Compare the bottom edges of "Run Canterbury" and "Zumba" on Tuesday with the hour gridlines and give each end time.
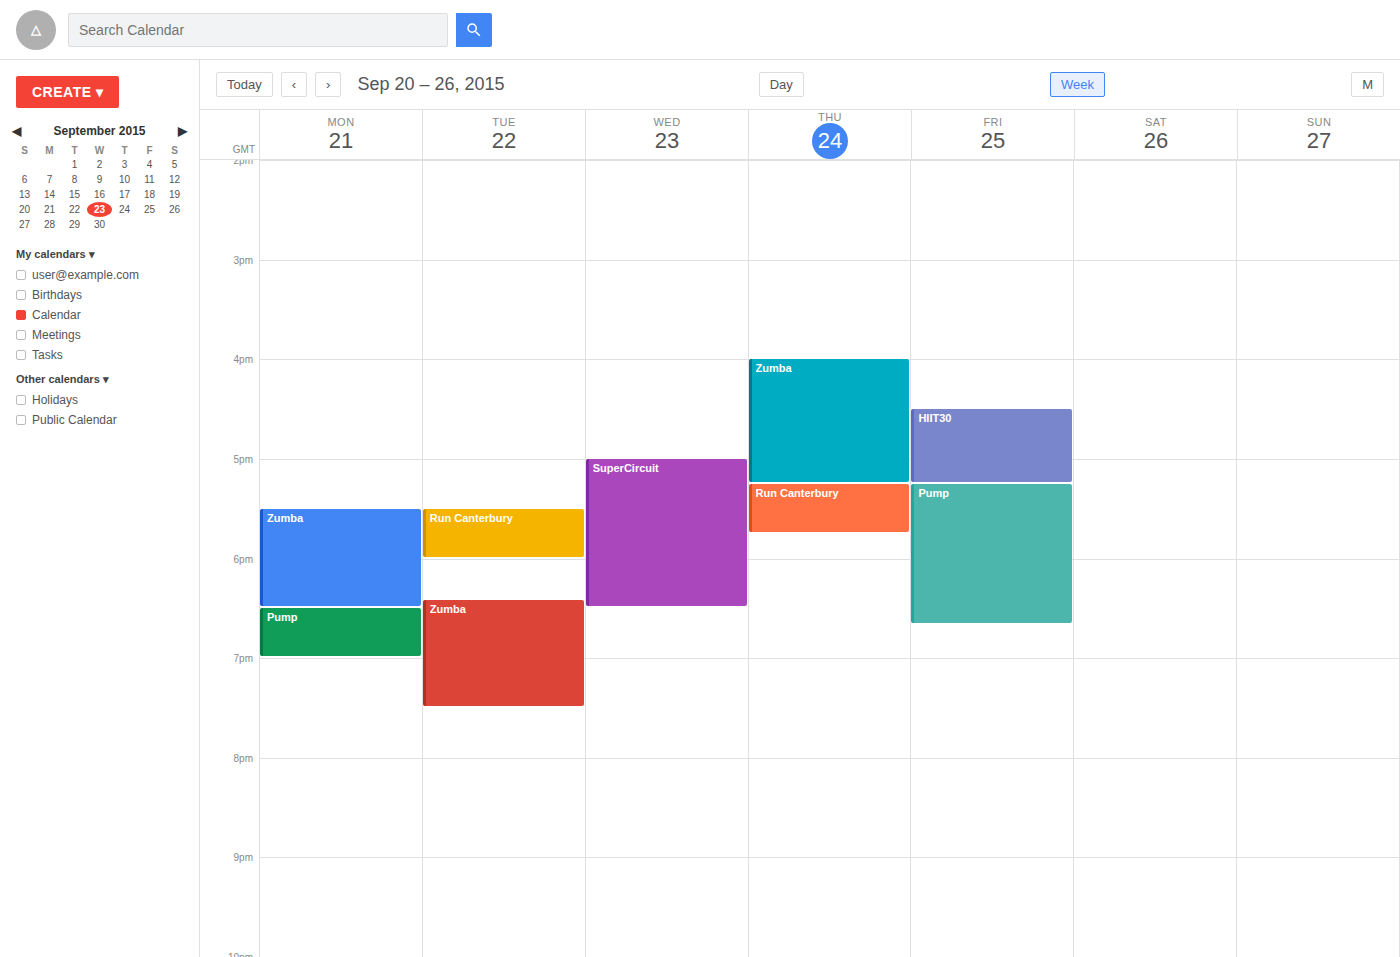
"Run Canterbury": 6:00 PM, exactly on the 6 PM line. "Zumba": 7:30 PM, halfway between the 7 PM and 8 PM lines.